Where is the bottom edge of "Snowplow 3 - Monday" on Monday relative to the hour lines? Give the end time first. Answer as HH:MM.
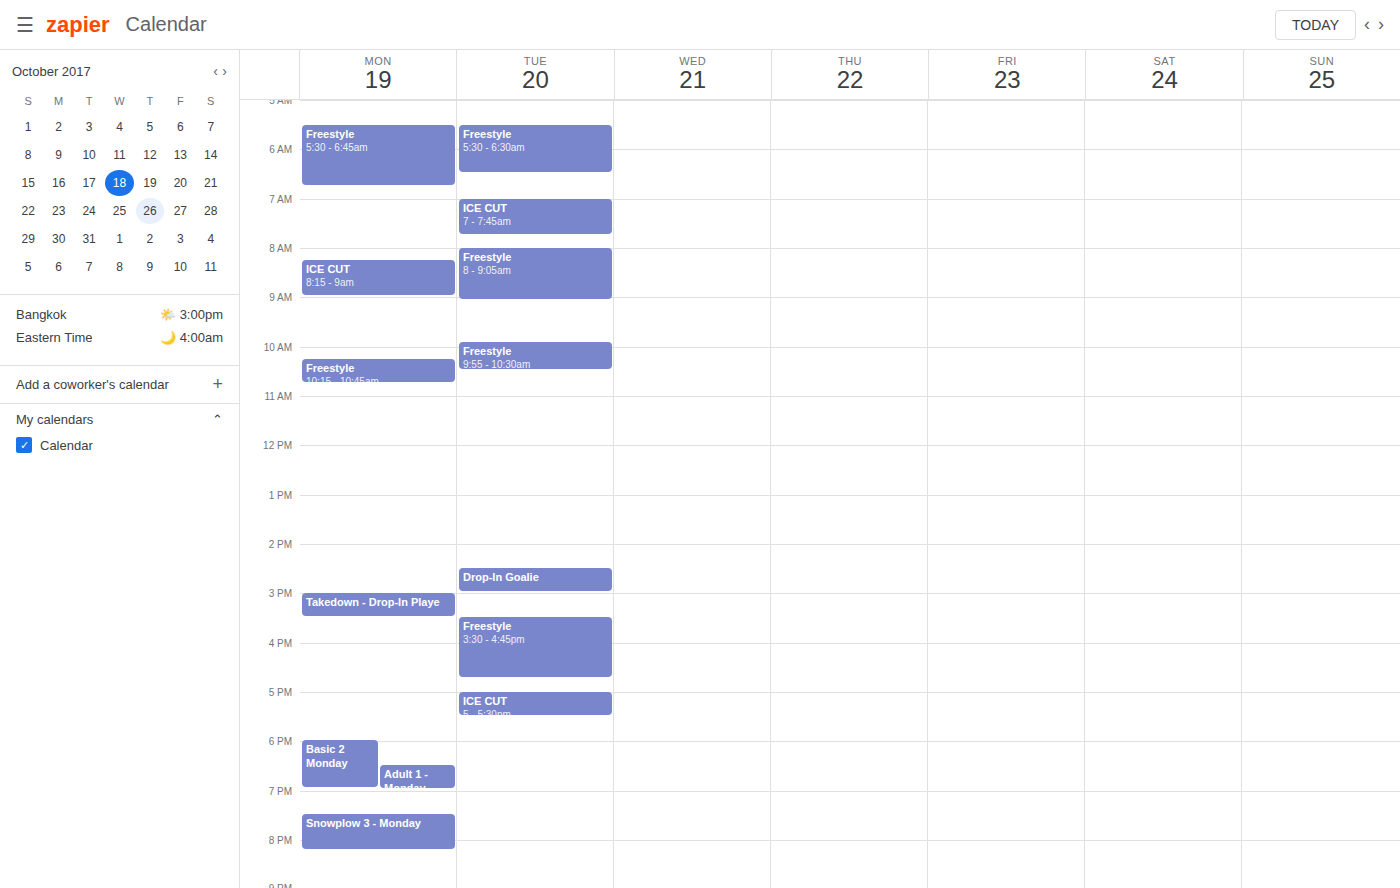
20:15 -- neither: a quarter of the way from the 20:00 line to the 21:00 line.